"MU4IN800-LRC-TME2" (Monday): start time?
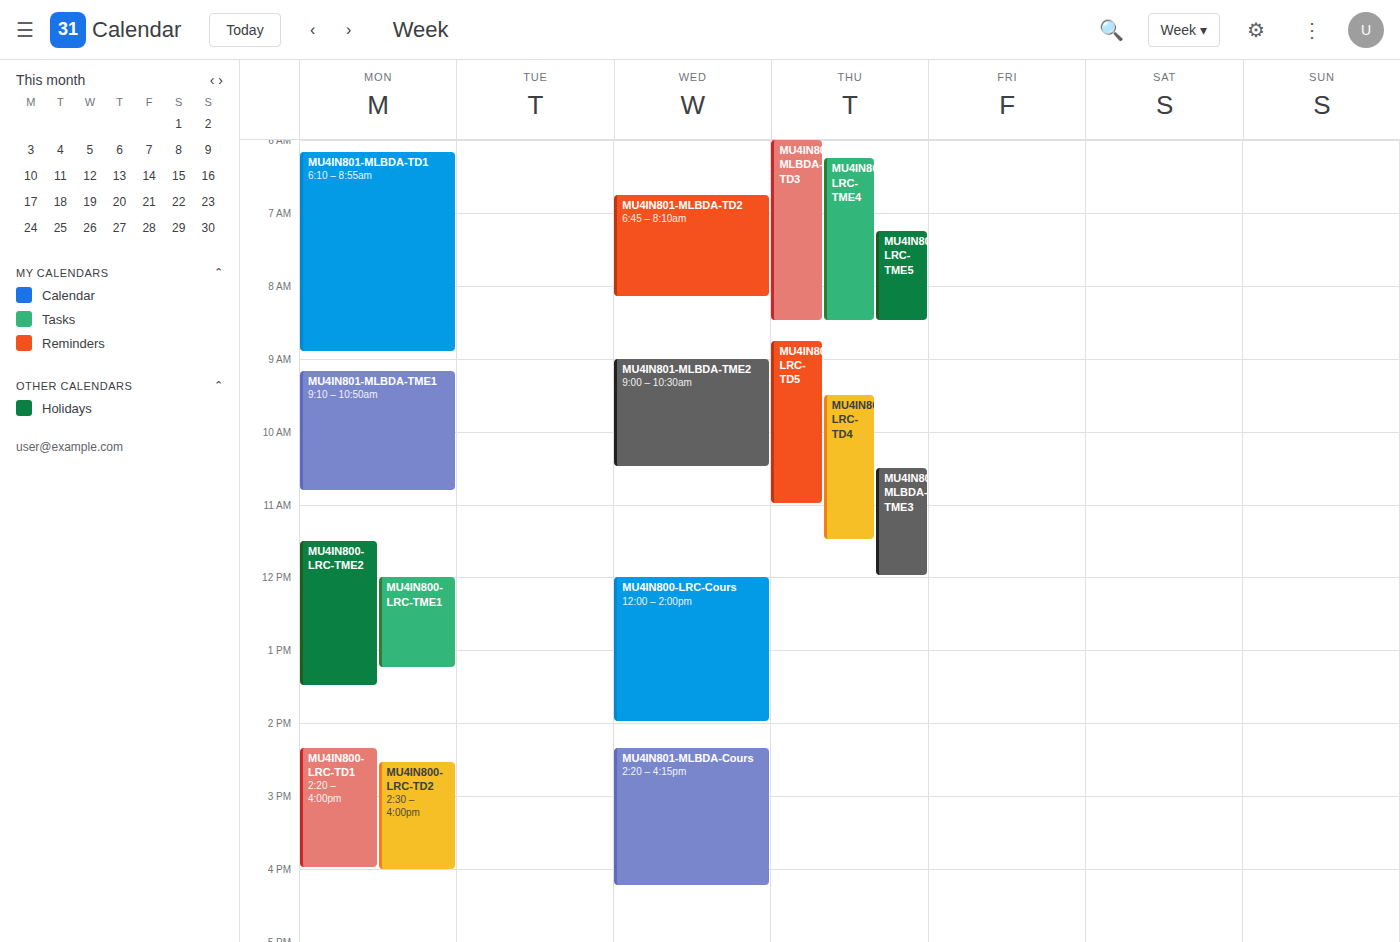
11:30